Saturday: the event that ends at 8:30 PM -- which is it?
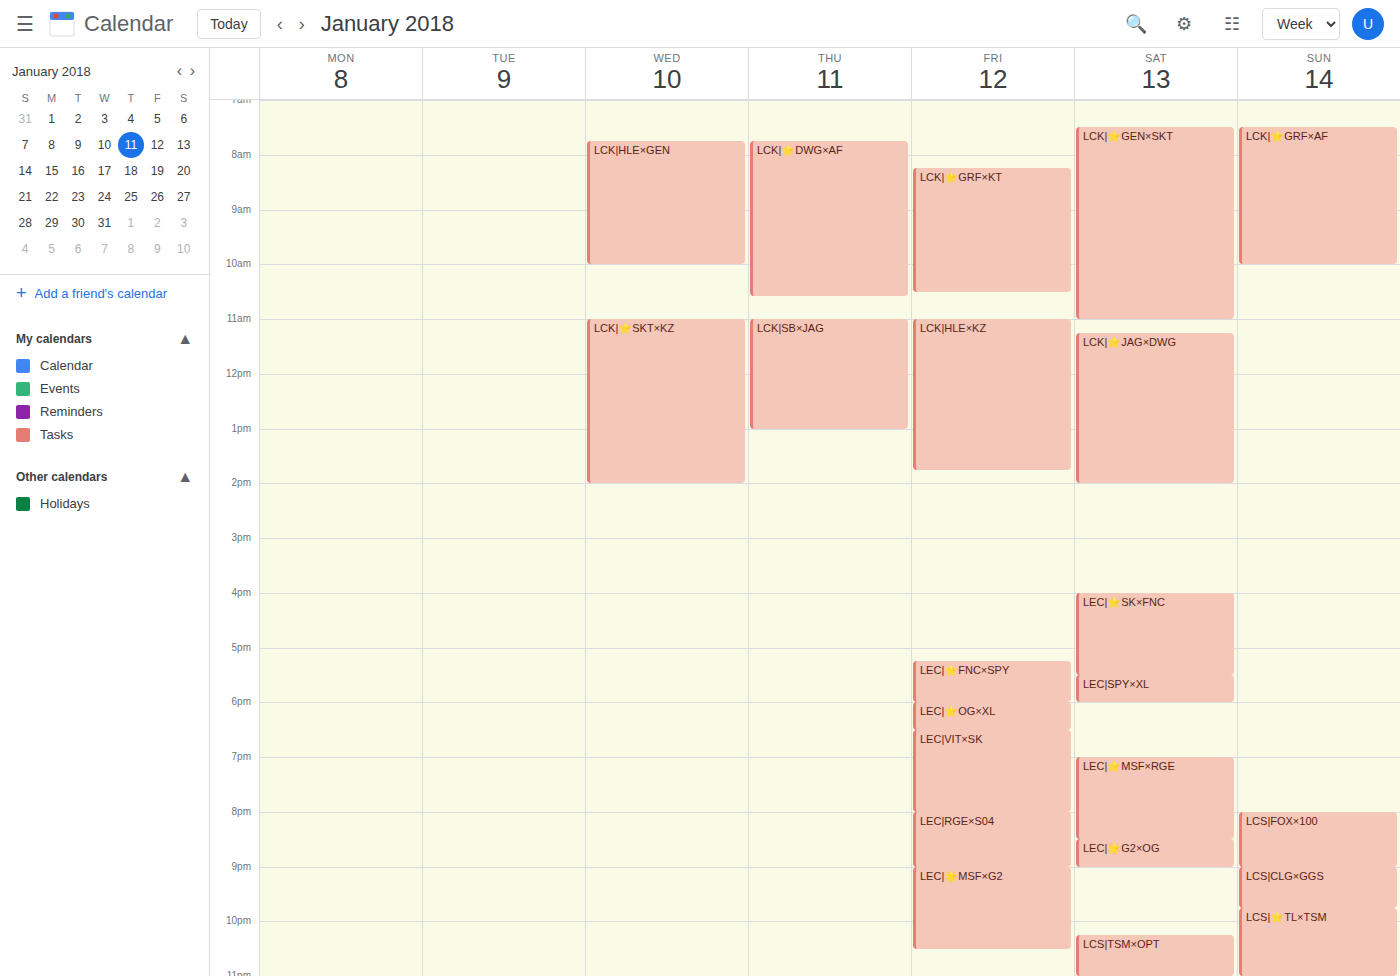
"LEC|⭐MSF×RGE"